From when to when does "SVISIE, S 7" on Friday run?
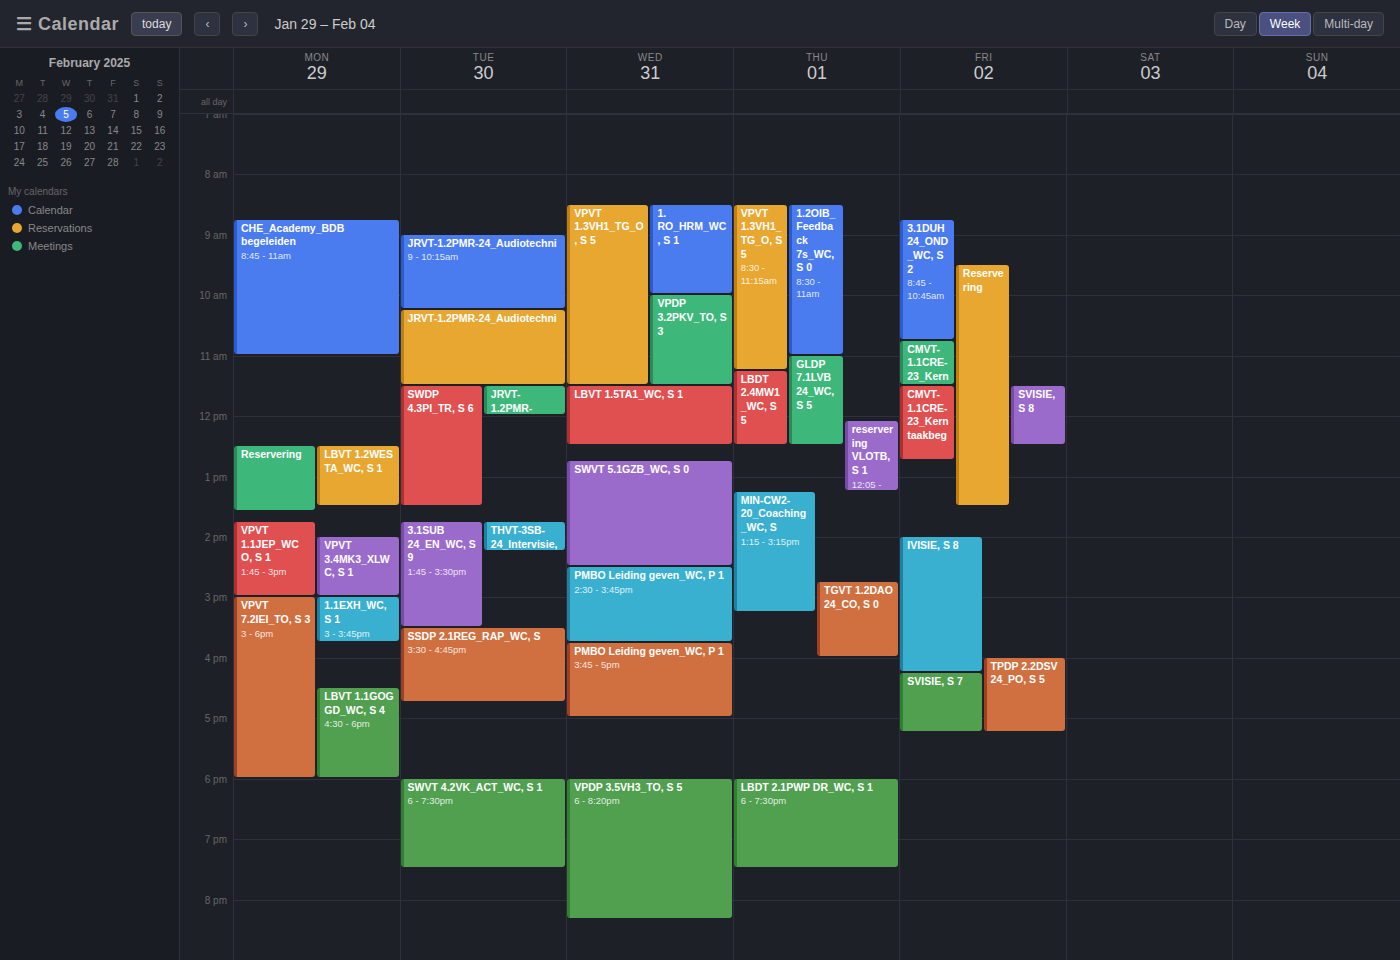
4:15 PM to 5:15 PM